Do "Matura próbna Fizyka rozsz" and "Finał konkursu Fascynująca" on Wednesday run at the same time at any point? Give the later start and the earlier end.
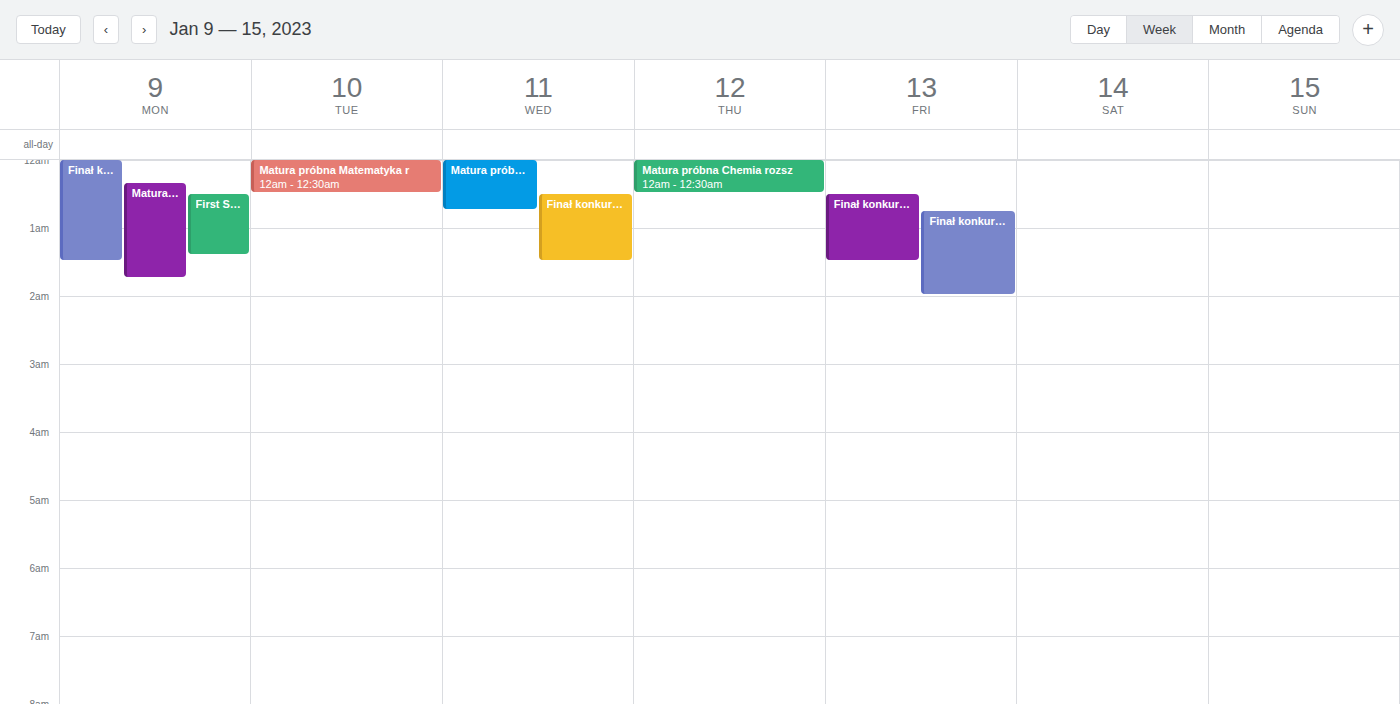
"Finał konkursu Fascynująca" starts at 12:30 AM, before "Matura próbna Fizyka rozsz" ends at 12:45 AM -- they overlap.